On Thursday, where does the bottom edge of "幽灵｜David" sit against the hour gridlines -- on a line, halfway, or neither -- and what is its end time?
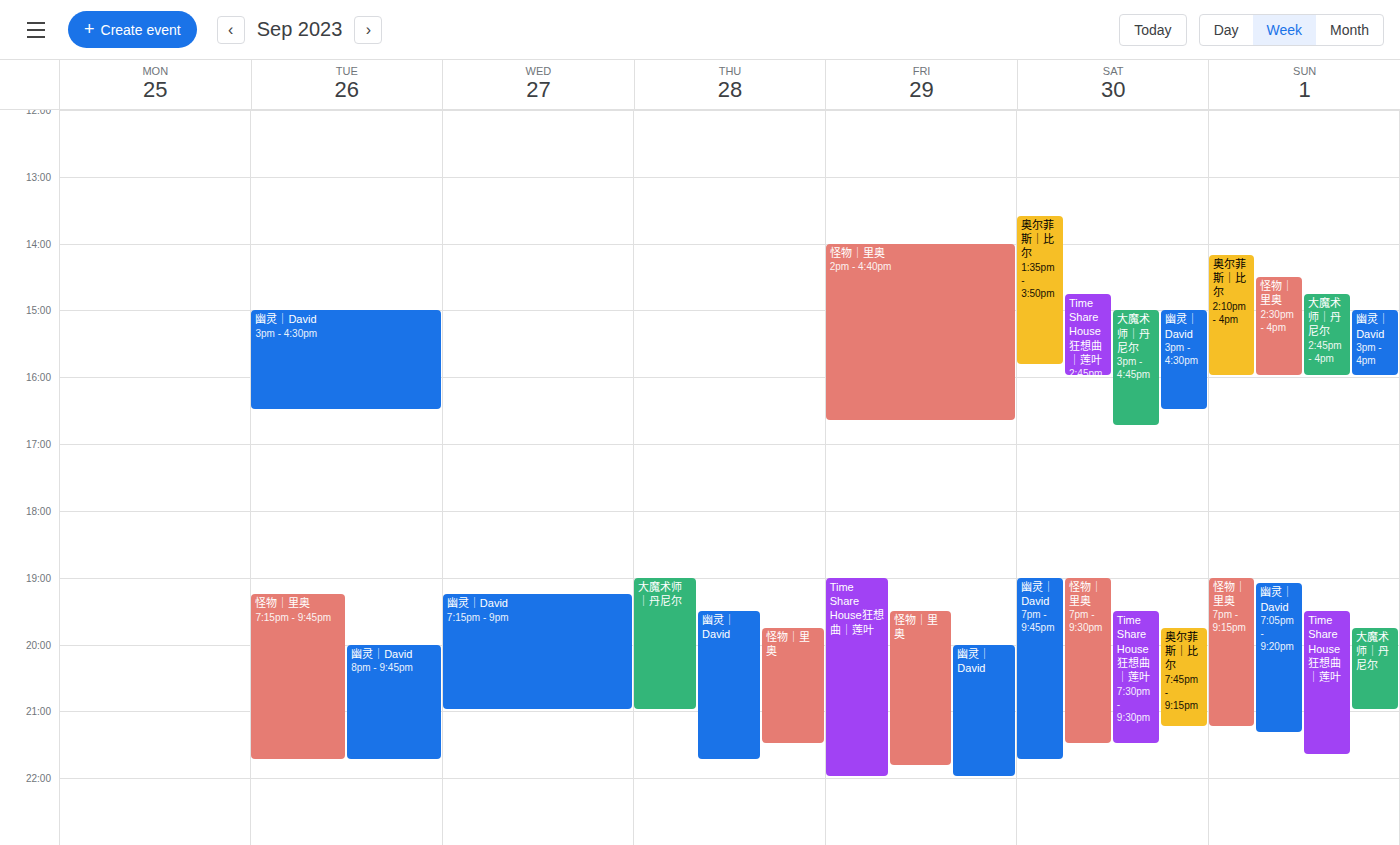
9:45 PM -- neither: three quarters of the way from the 9 PM line to the 10 PM line.